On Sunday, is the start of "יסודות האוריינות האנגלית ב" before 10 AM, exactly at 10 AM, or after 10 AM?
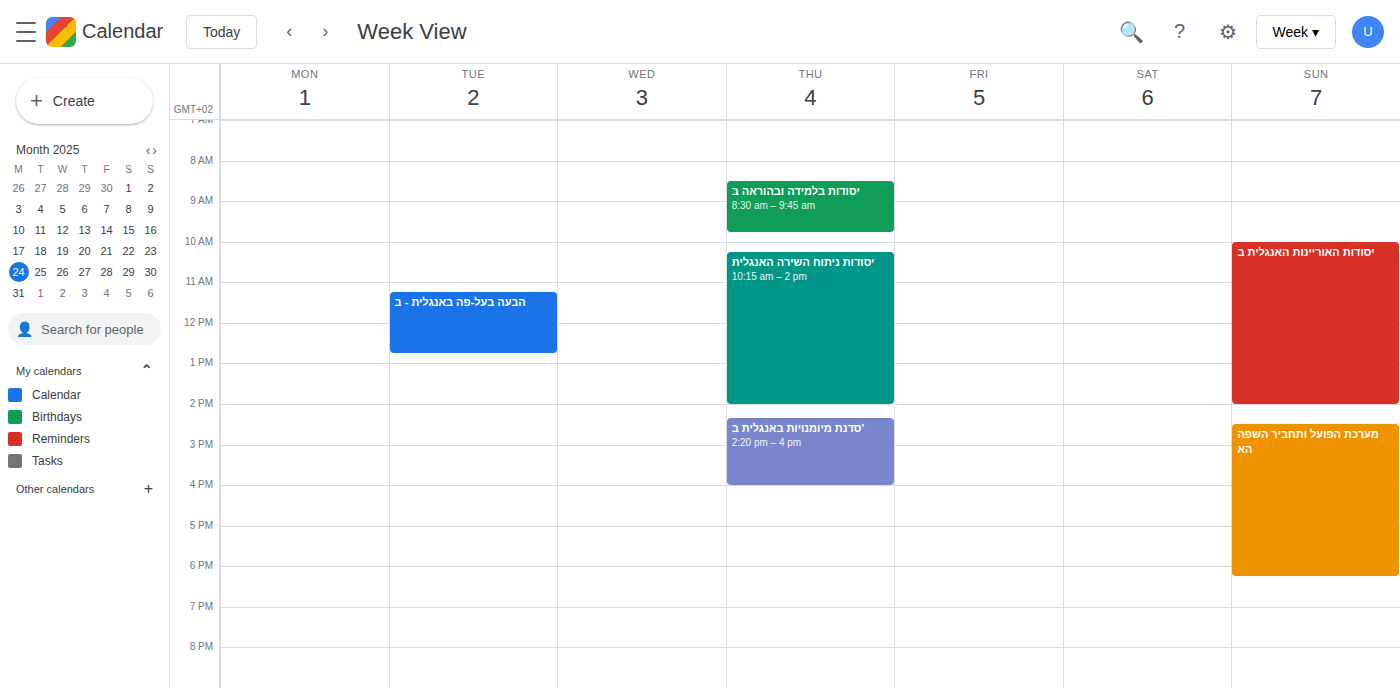
10:00 AM -- exactly at 10 AM, on the 10 AM line.